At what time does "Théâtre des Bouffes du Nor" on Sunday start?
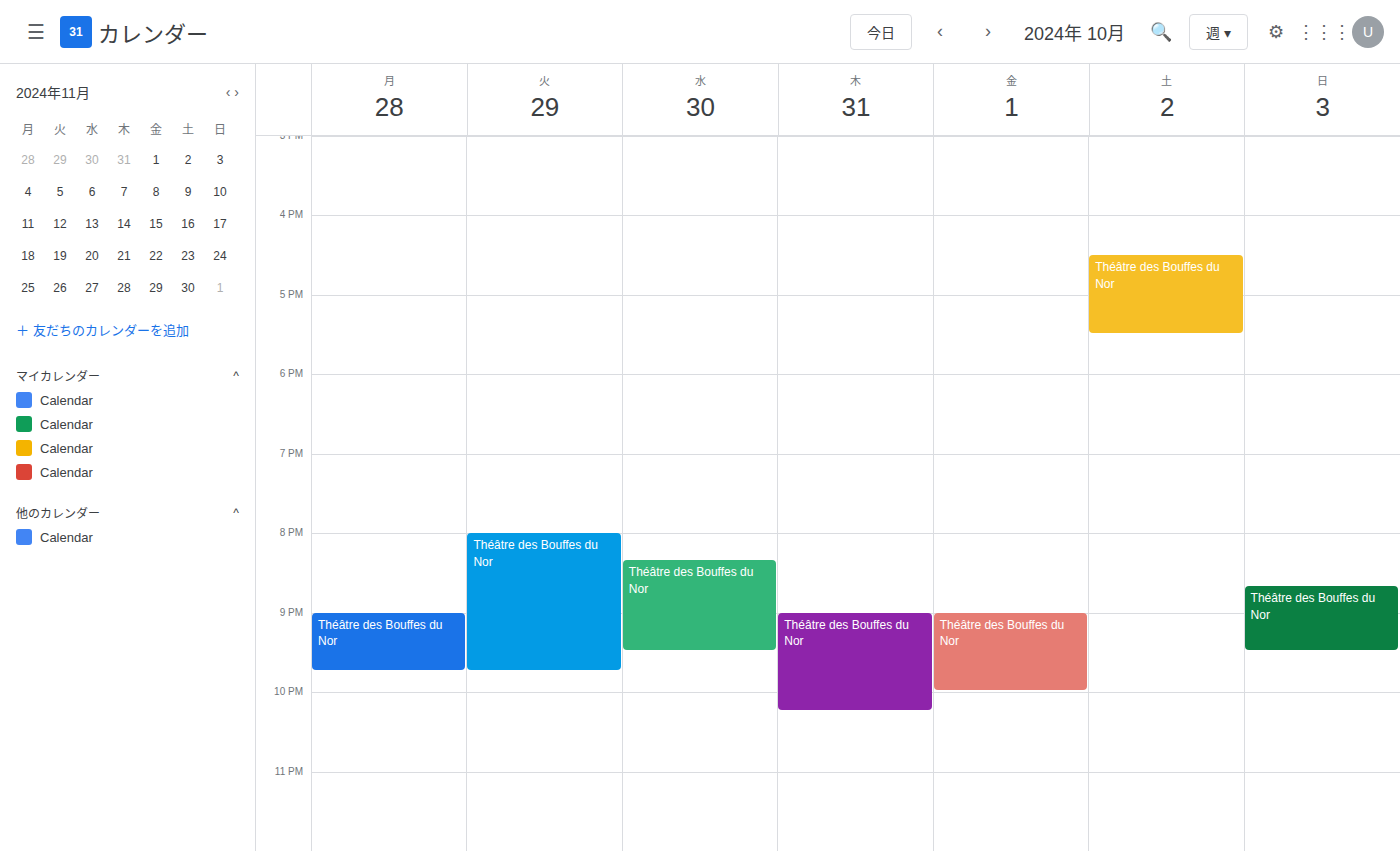
8:40 PM